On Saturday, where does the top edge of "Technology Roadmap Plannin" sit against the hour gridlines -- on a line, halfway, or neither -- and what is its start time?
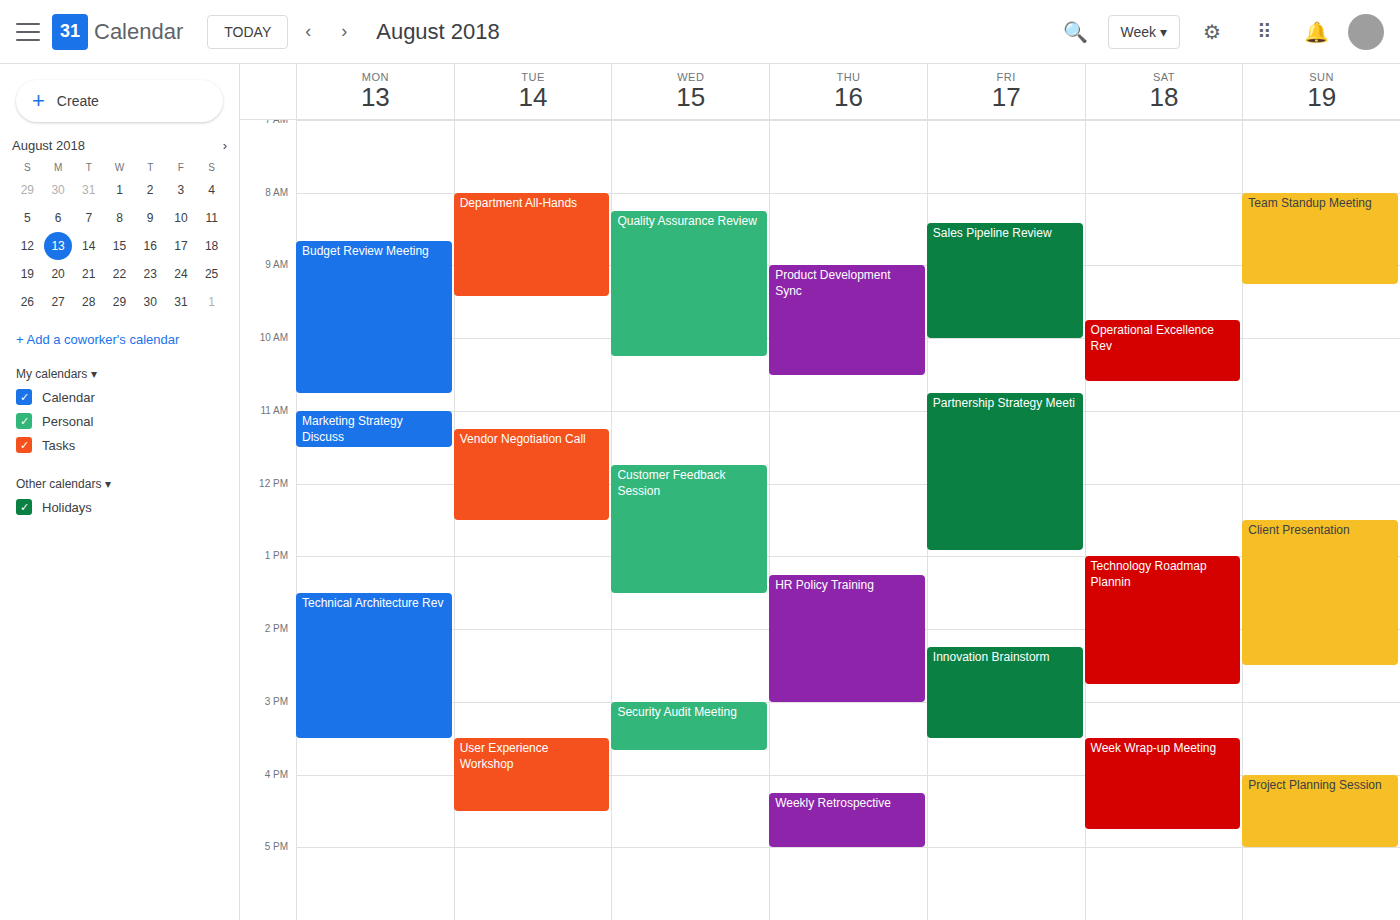
13:00 -- exactly on the 13:00 line.